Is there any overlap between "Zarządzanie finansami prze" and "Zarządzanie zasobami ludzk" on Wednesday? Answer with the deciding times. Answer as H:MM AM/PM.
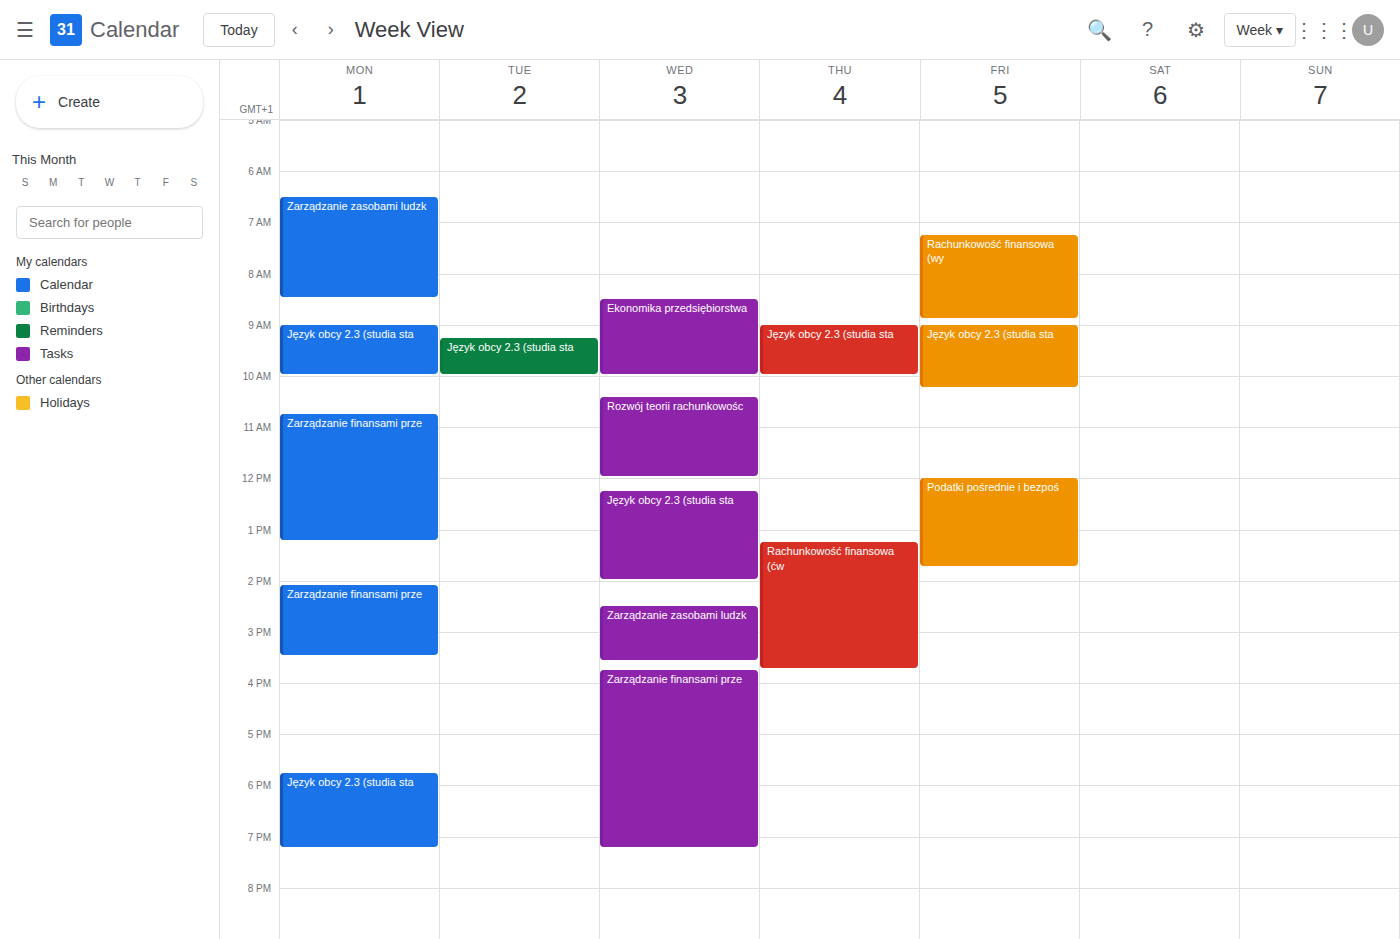
"Zarządzanie zasobami ludzk" ends at 3:35 PM and "Zarządzanie finansami prze" starts at 3:45 PM -- no overlap.